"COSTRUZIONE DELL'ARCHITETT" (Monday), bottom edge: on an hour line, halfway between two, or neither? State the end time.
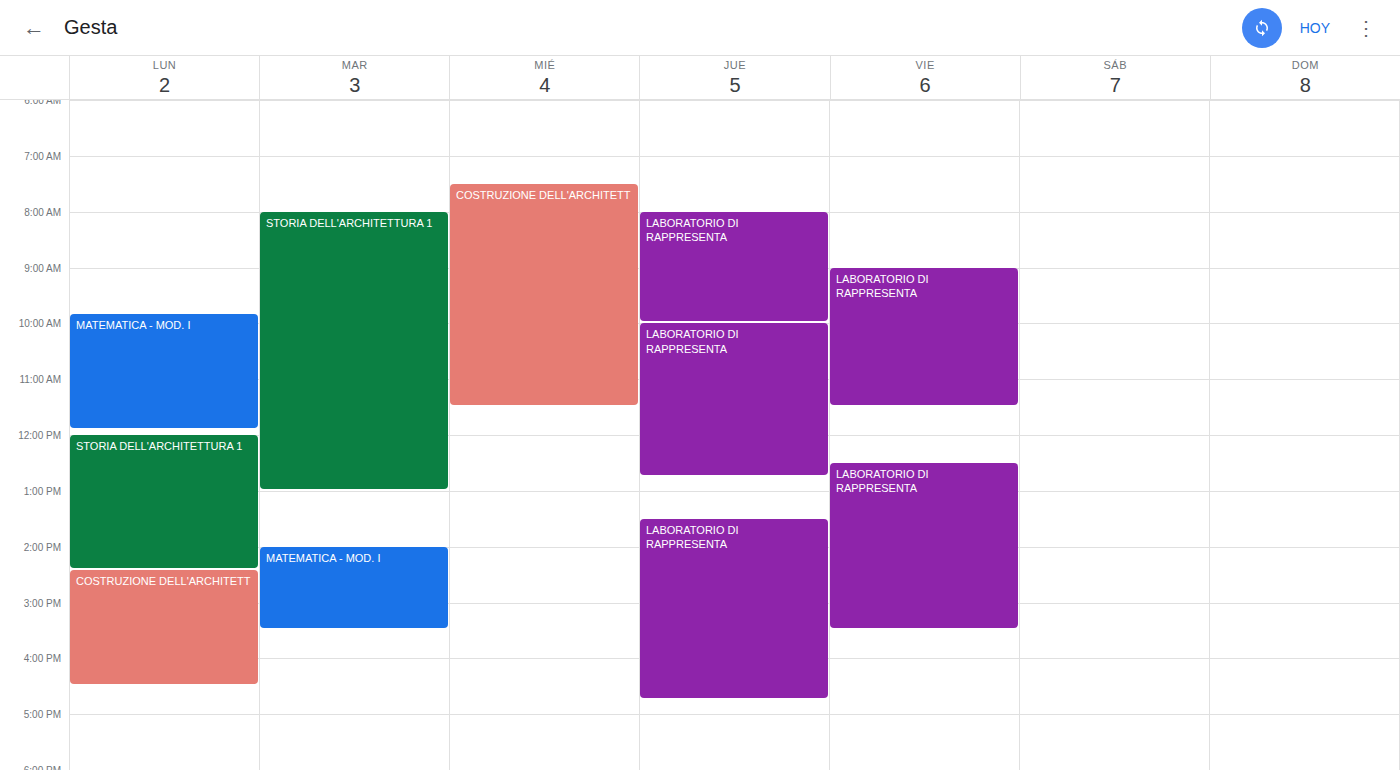
16:30 -- halfway between the 16:00 and 17:00 lines.